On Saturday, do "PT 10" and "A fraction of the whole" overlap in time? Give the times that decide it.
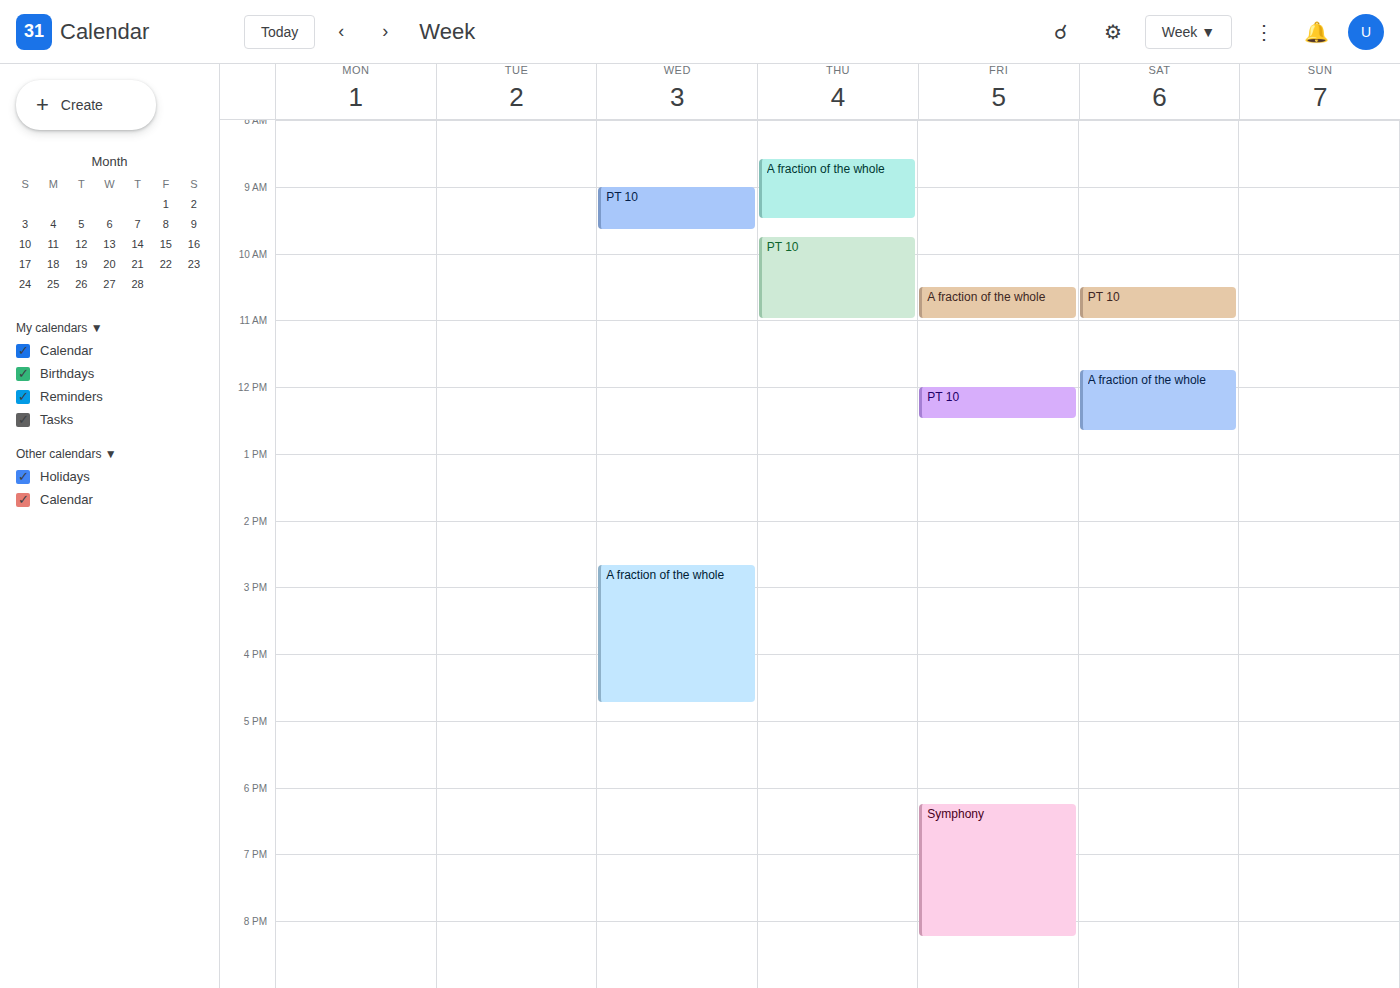
"PT 10" ends at 11:00 AM and "A fraction of the whole" starts at 11:45 AM -- no overlap.